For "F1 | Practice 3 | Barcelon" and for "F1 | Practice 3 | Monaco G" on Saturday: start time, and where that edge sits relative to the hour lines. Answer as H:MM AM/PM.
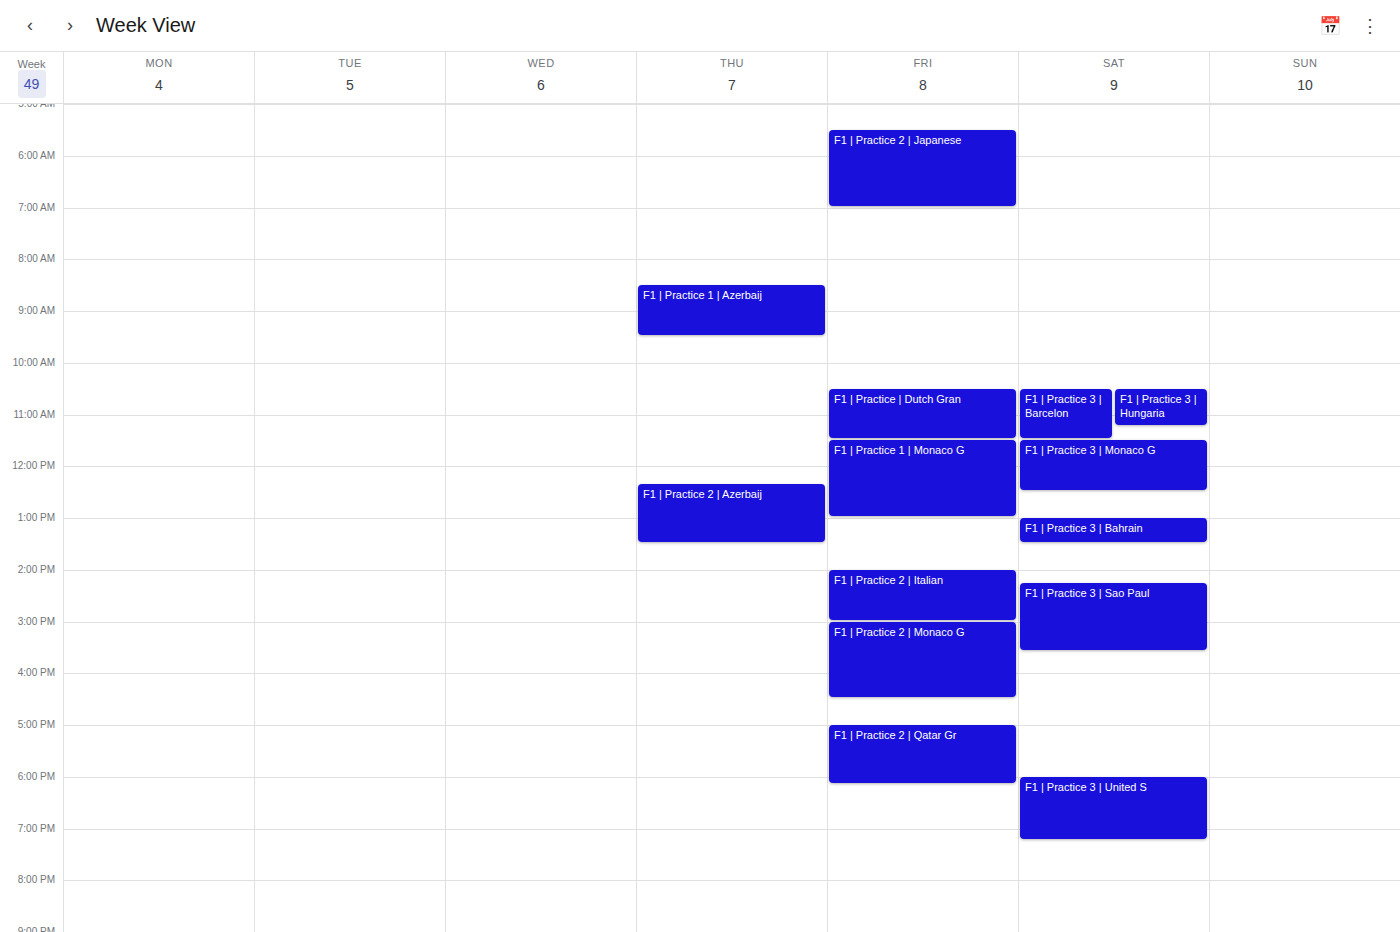
"F1 | Practice 3 | Barcelon": 10:30 AM, halfway between the 10 AM and 11 AM lines. "F1 | Practice 3 | Monaco G": 11:30 AM, halfway between the 11 AM and 12 PM lines.